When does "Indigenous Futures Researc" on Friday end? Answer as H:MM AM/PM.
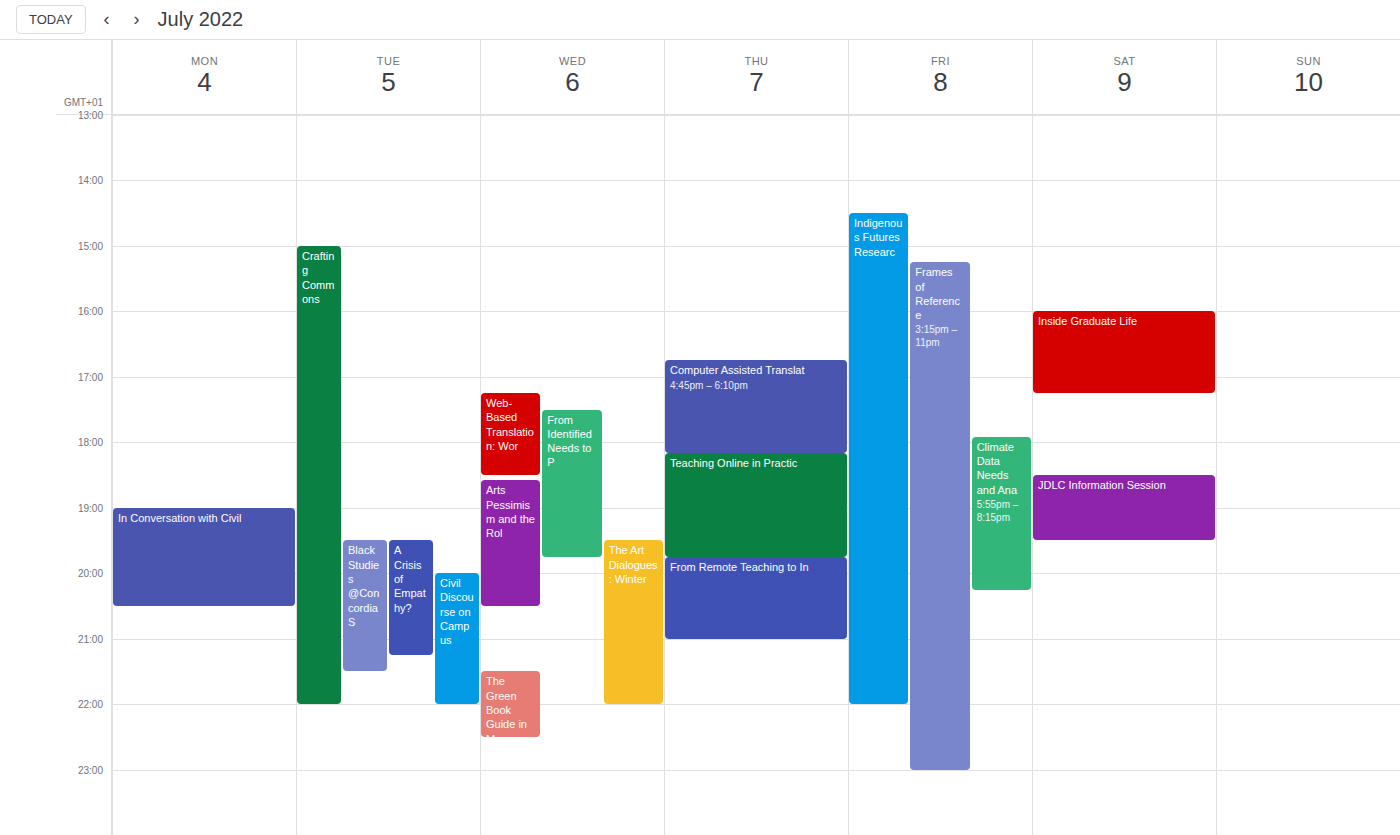
10:00 PM